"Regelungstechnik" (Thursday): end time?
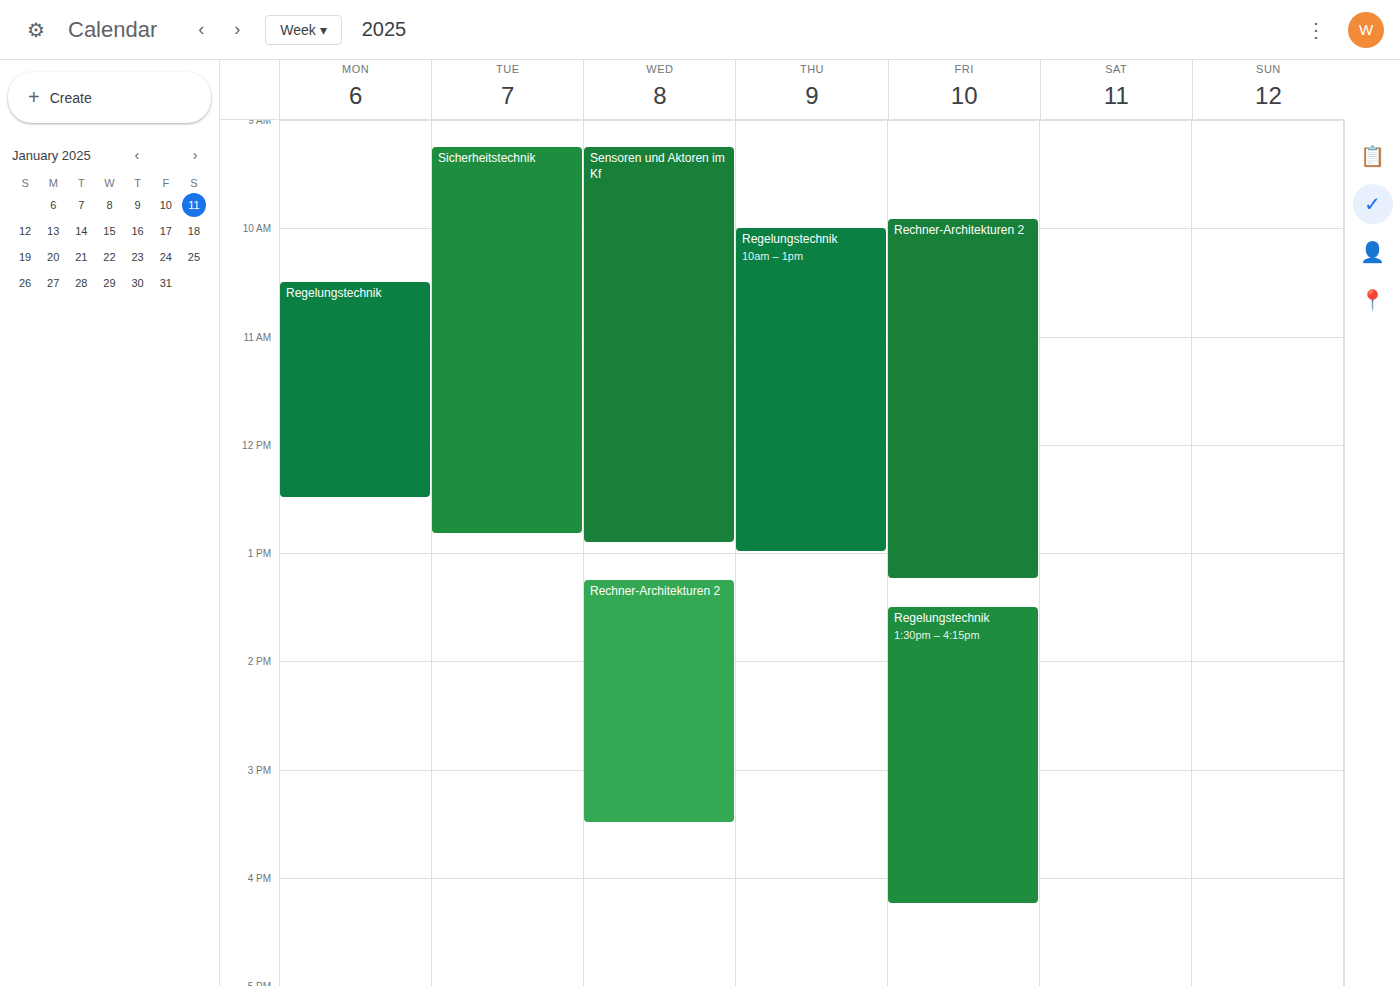
1:00 PM